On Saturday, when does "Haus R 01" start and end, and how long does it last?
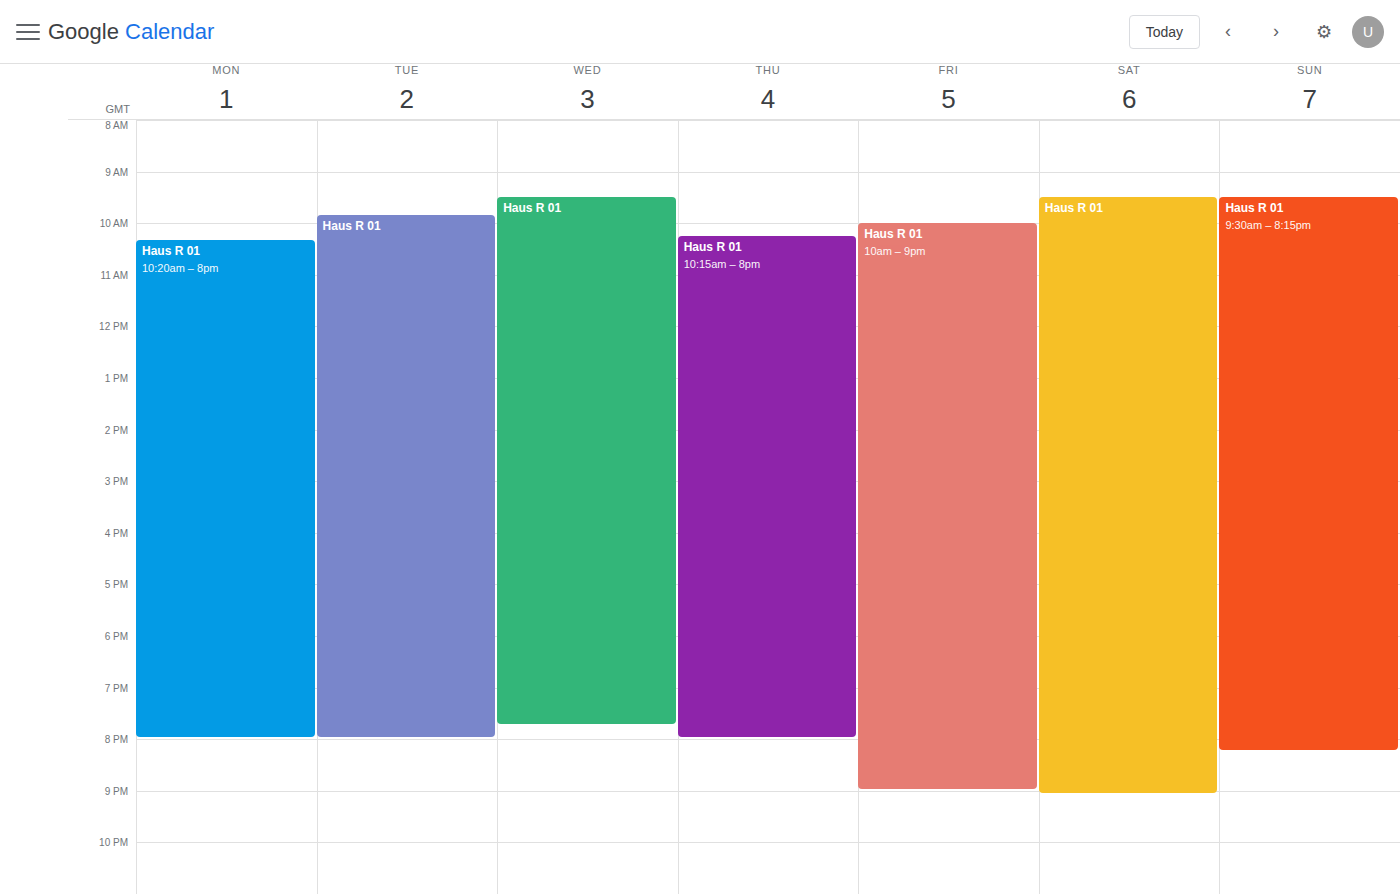
9:30 AM to 9:05 PM, 11 hours 35 minutes